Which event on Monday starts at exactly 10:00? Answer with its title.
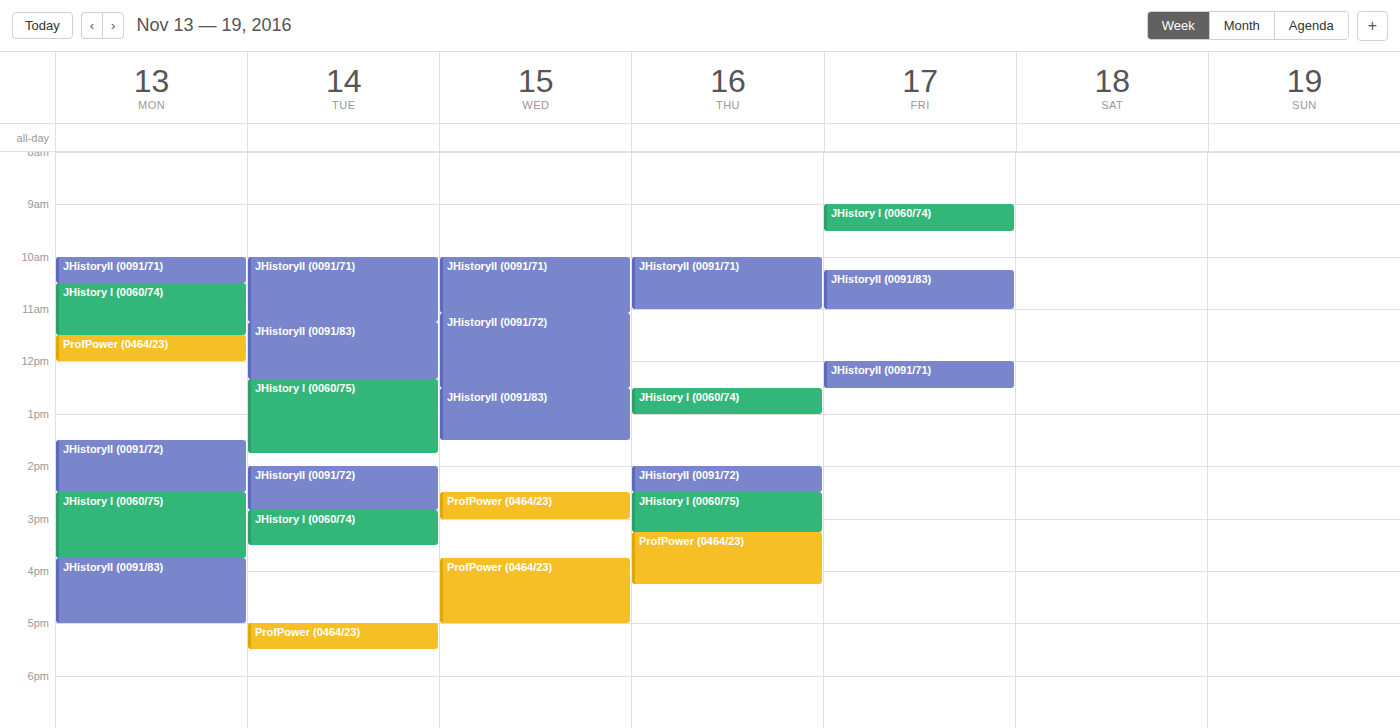
"JHistoryII (0091/71)"